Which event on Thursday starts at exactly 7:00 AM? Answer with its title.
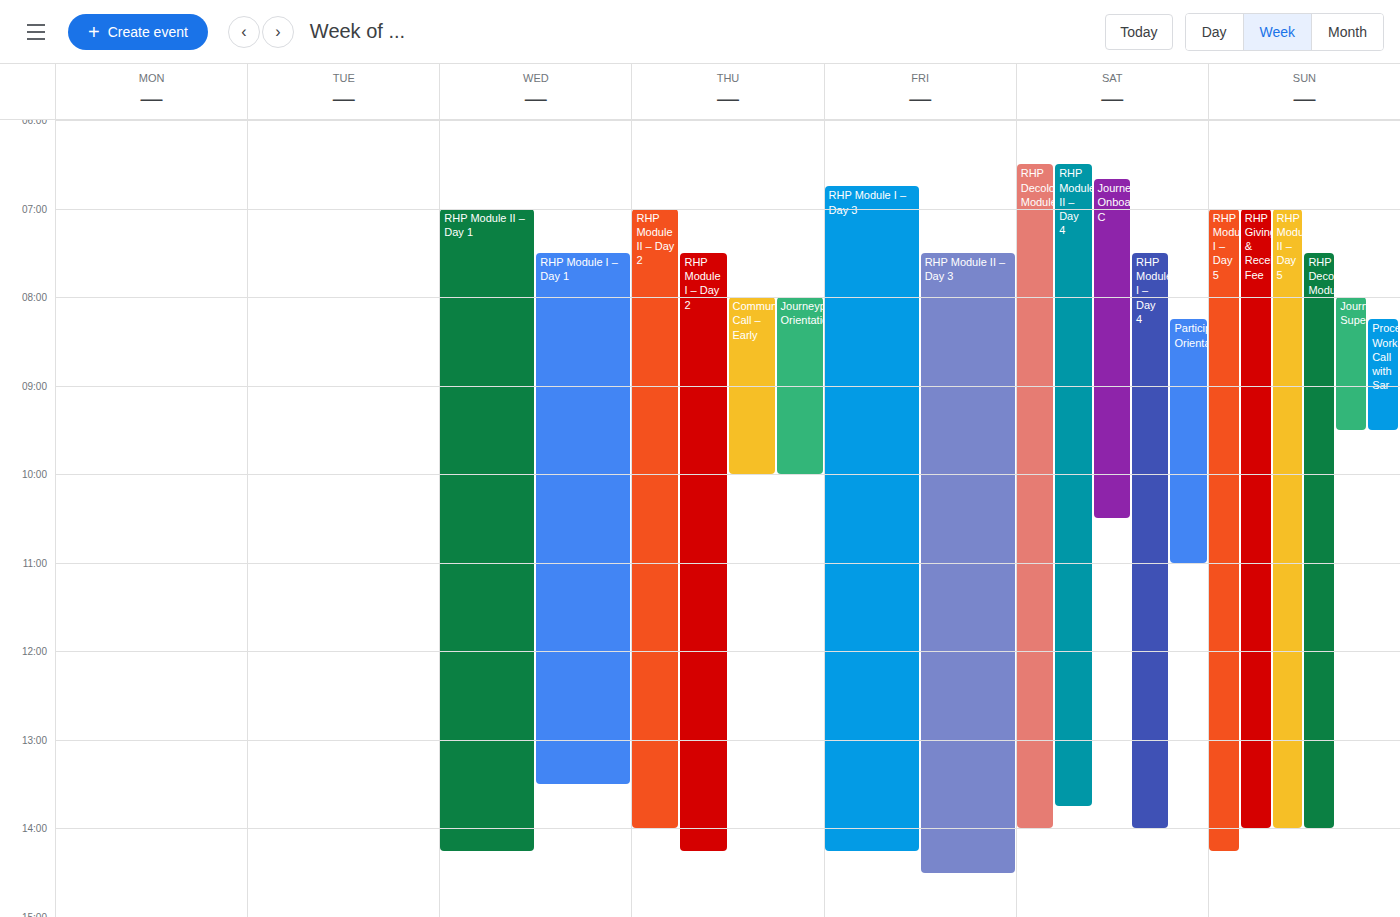
"RHP Module II – Day 2"